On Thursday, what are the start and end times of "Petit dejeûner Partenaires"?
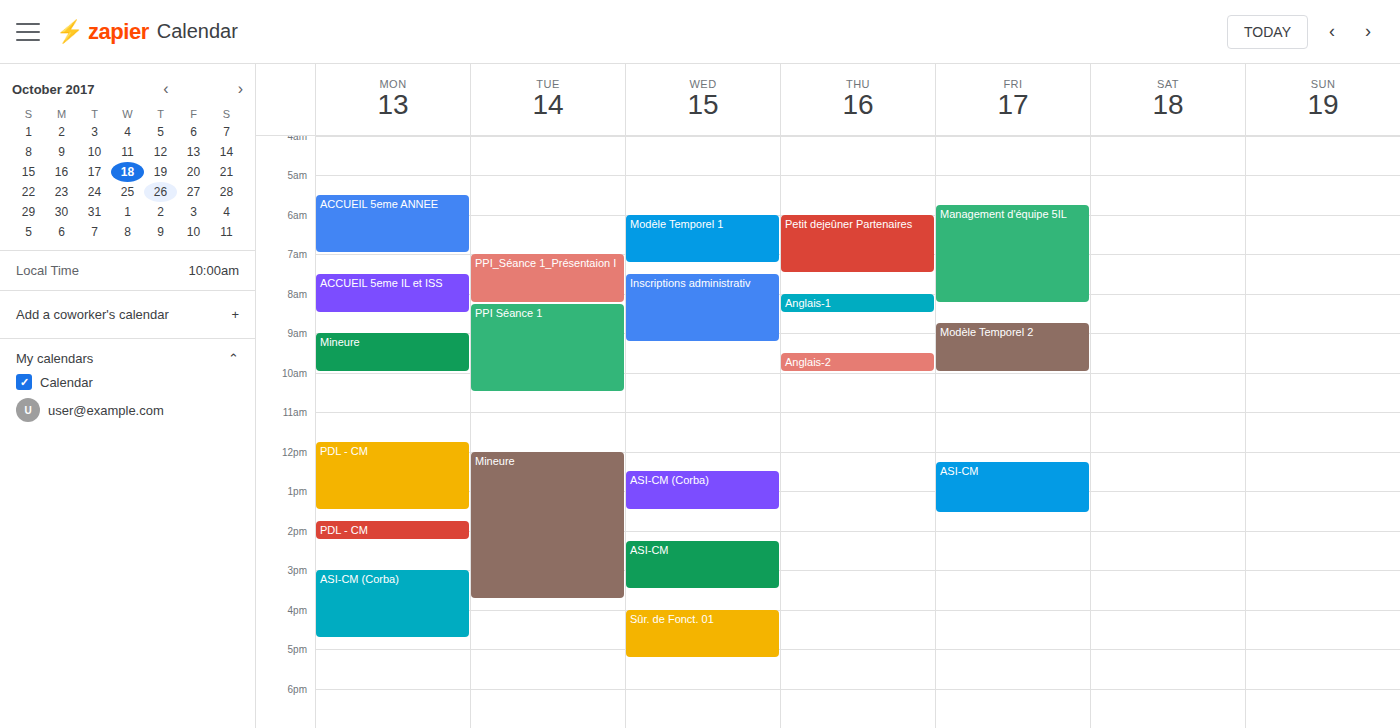
6:00 AM to 7:30 AM